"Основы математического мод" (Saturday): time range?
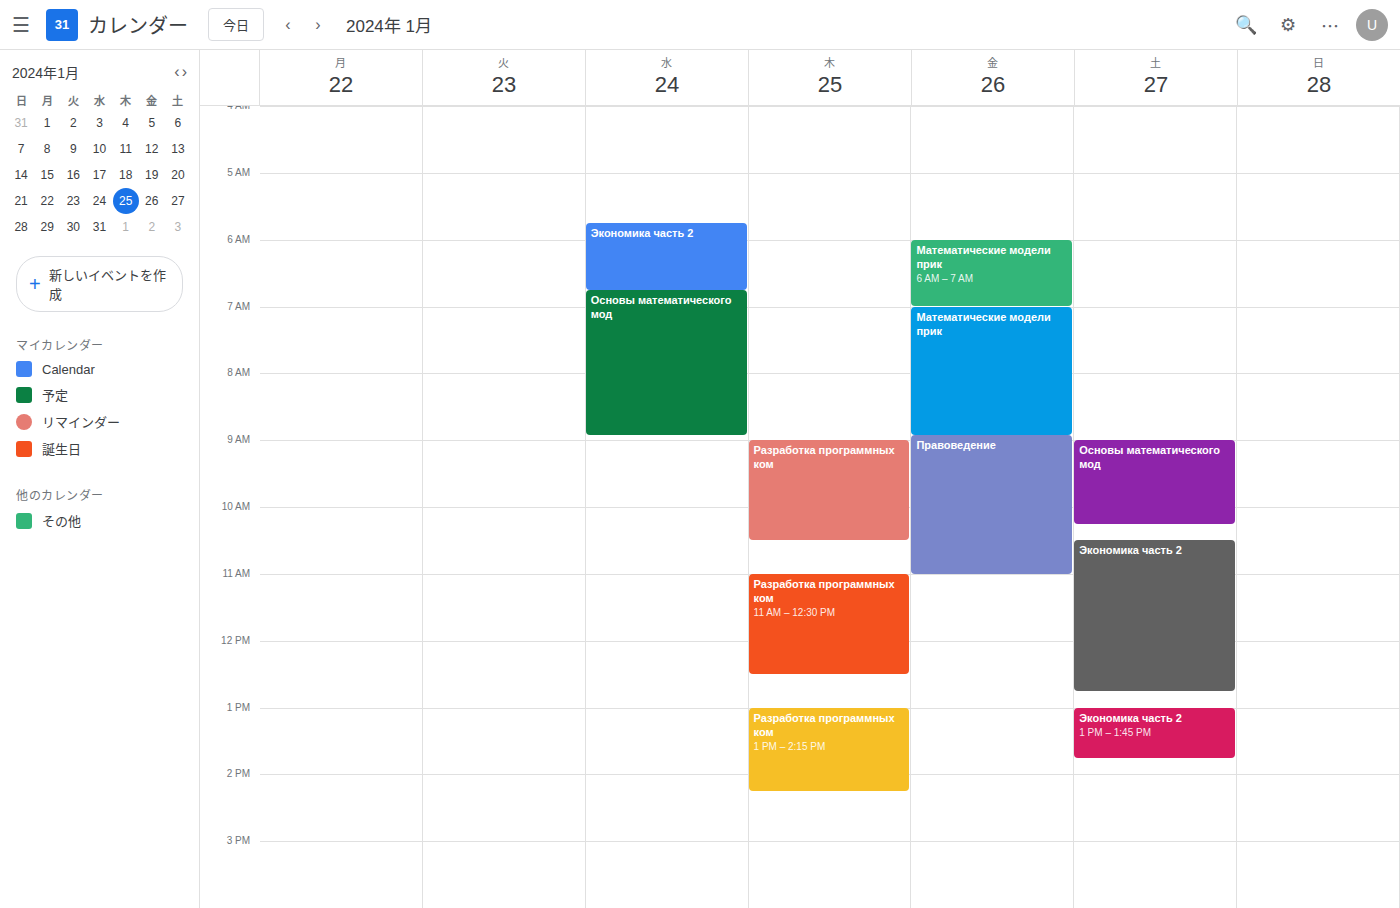
09:00 to 10:15